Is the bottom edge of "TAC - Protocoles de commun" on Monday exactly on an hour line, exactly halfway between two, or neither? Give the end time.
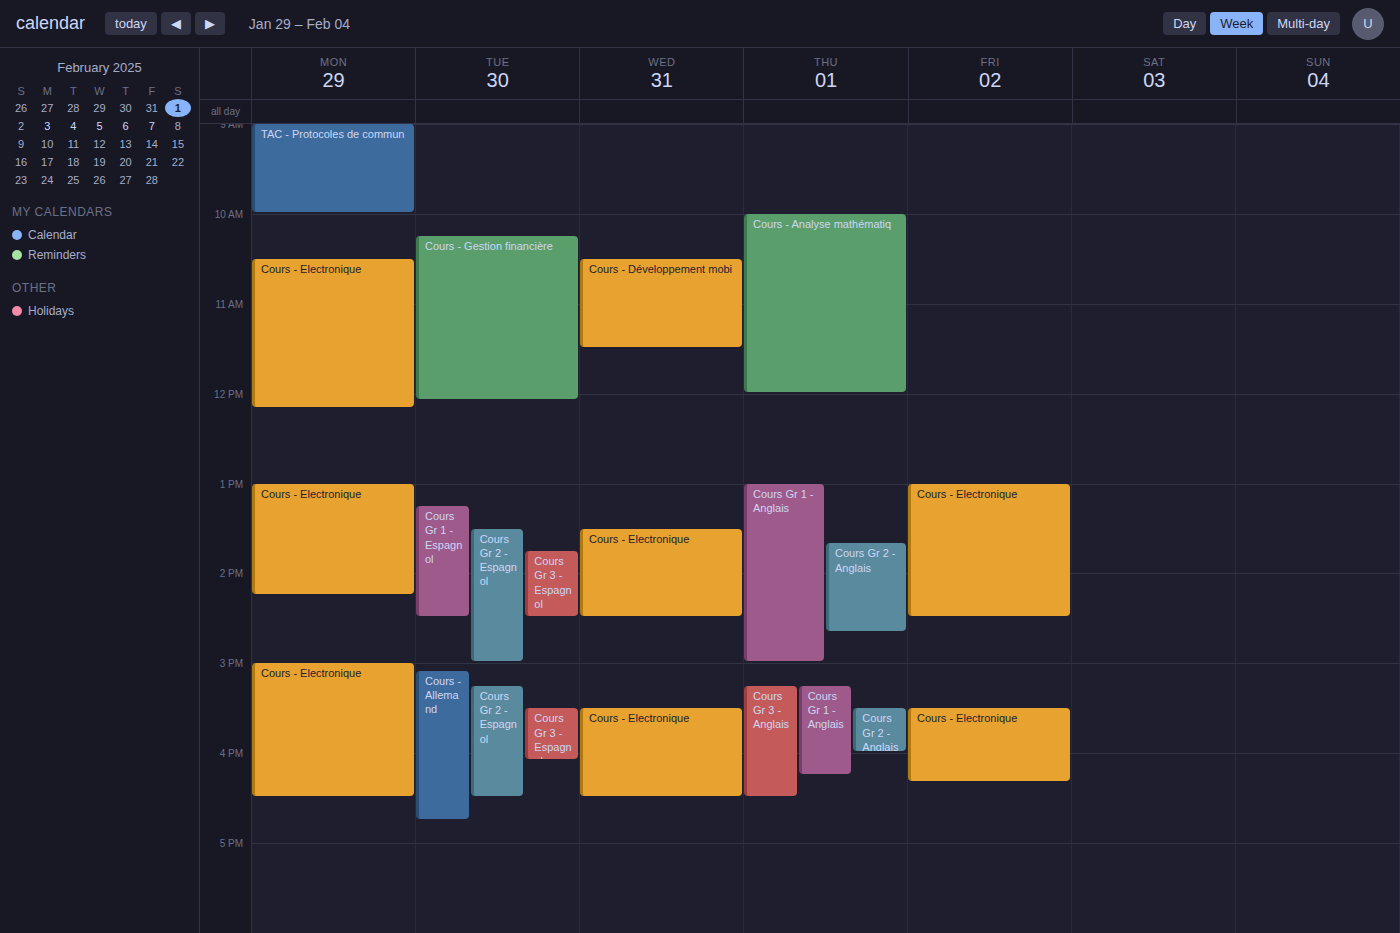
10:00 AM -- exactly on the 10 AM line.